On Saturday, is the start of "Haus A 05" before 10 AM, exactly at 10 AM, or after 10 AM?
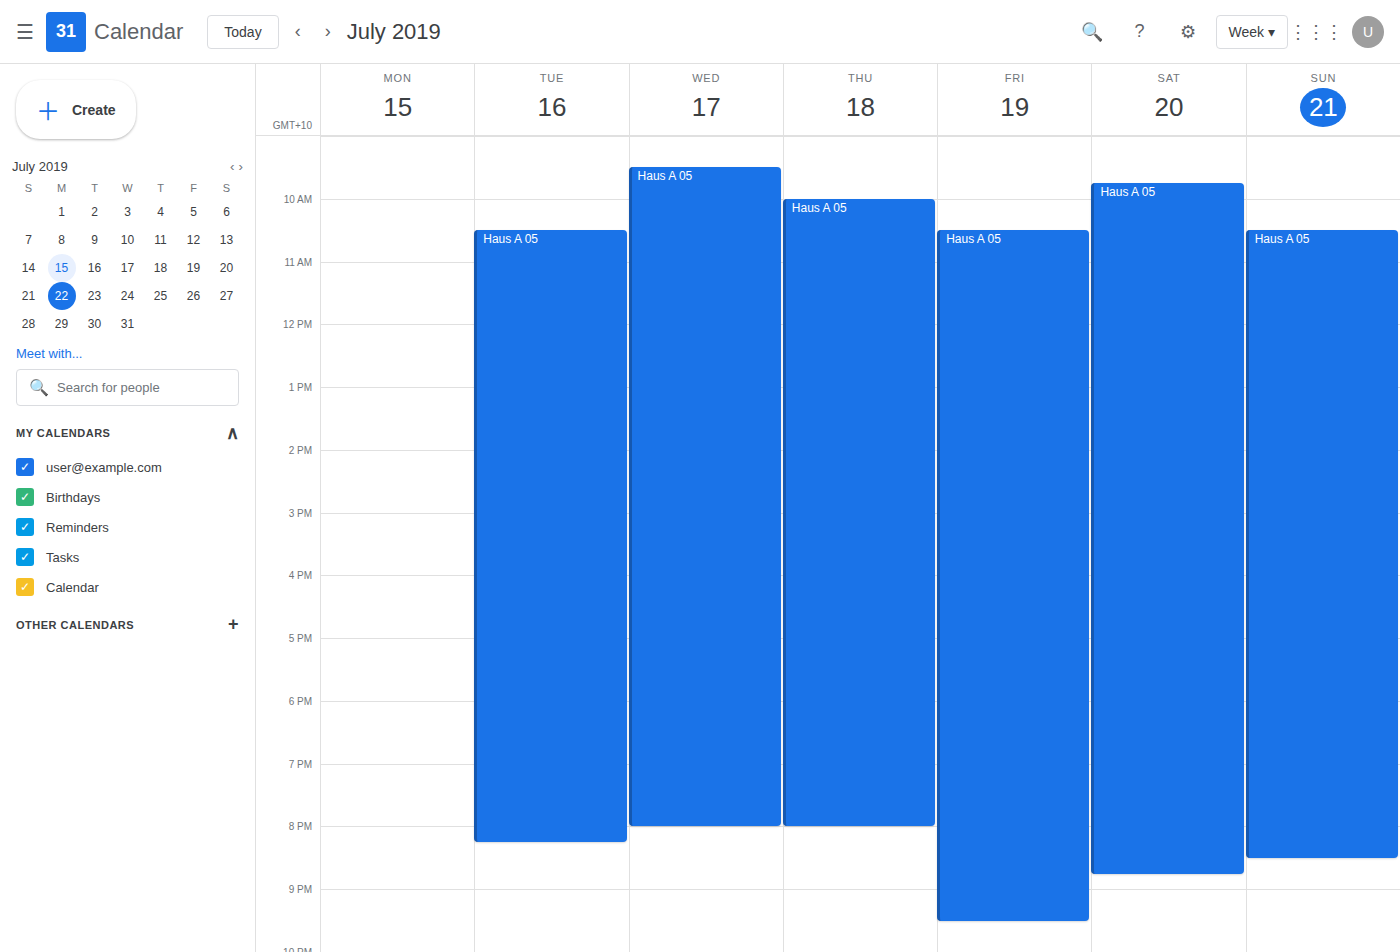
9:45 AM -- before 10 AM, 15 minutes above the 10 AM line.